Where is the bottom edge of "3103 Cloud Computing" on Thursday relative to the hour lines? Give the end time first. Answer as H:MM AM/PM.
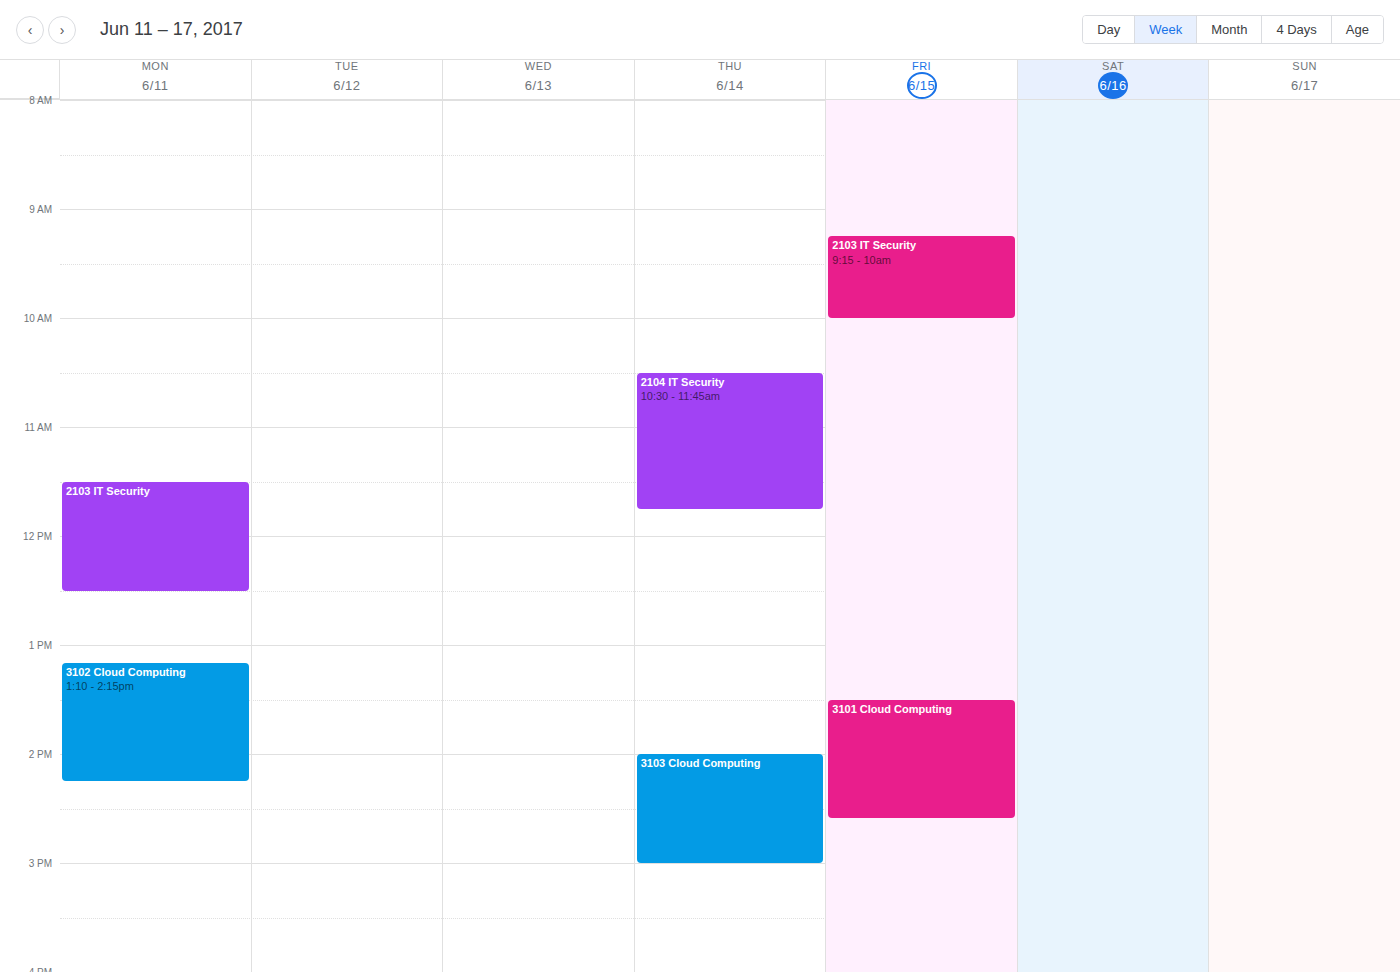
3:00 PM -- exactly on the 3 PM line.